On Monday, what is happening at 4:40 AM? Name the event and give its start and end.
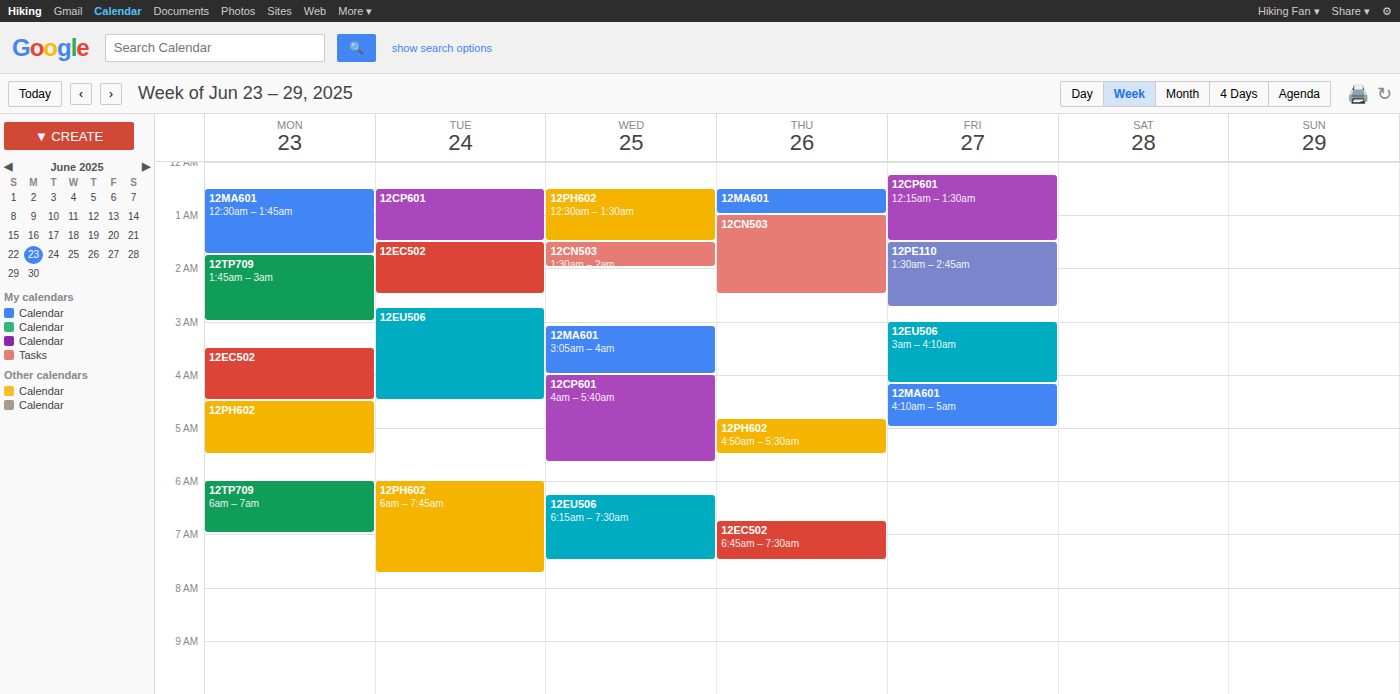
"12PH602", 4:30 AM to 5:30 AM